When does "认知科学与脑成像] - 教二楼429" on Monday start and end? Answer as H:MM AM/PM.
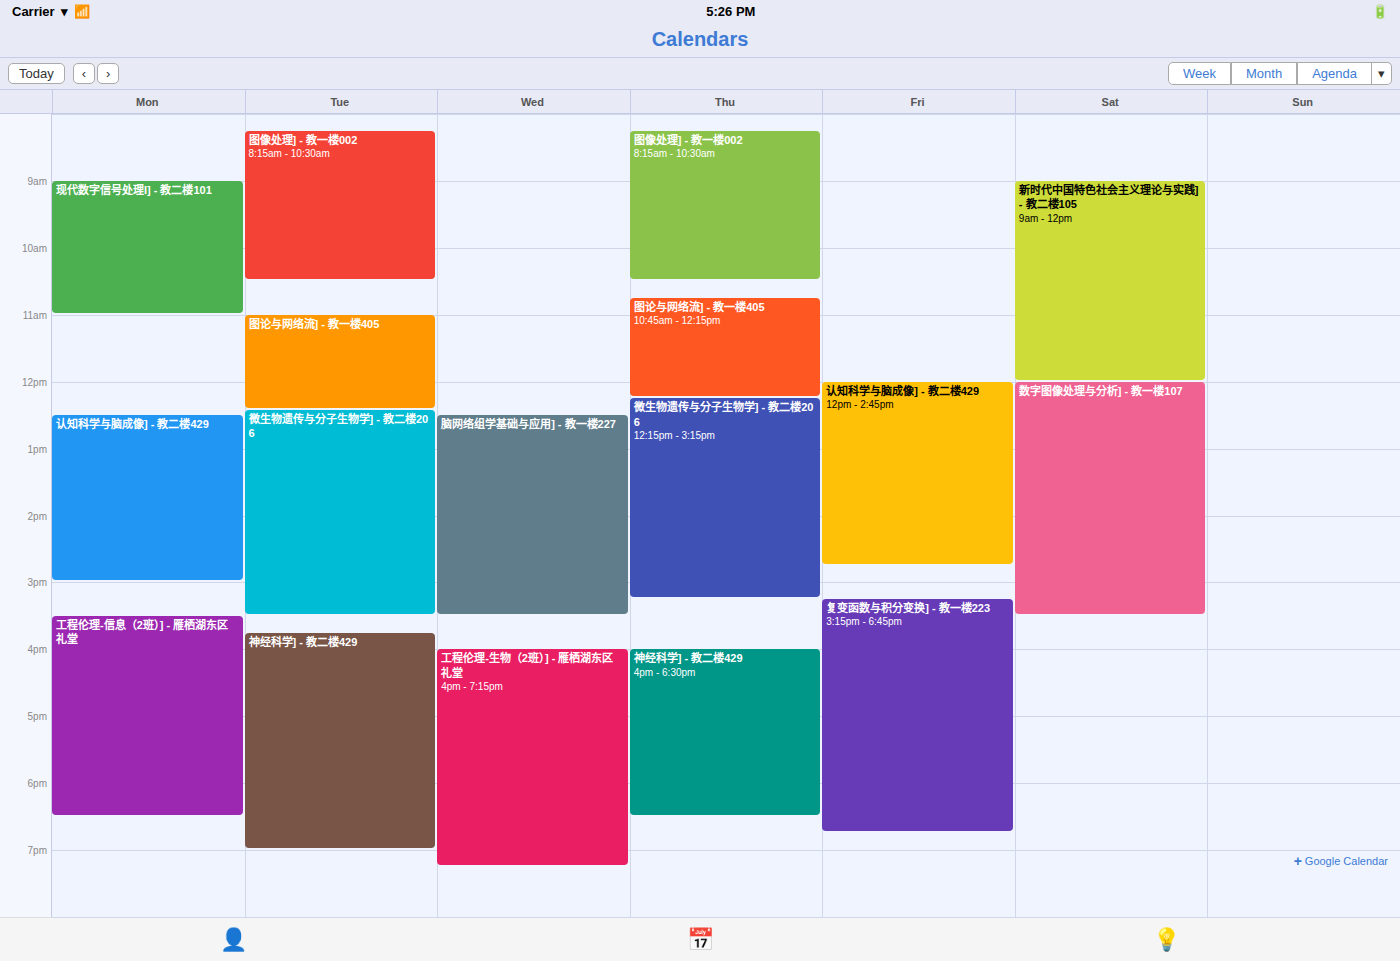
12:30 PM to 3:00 PM